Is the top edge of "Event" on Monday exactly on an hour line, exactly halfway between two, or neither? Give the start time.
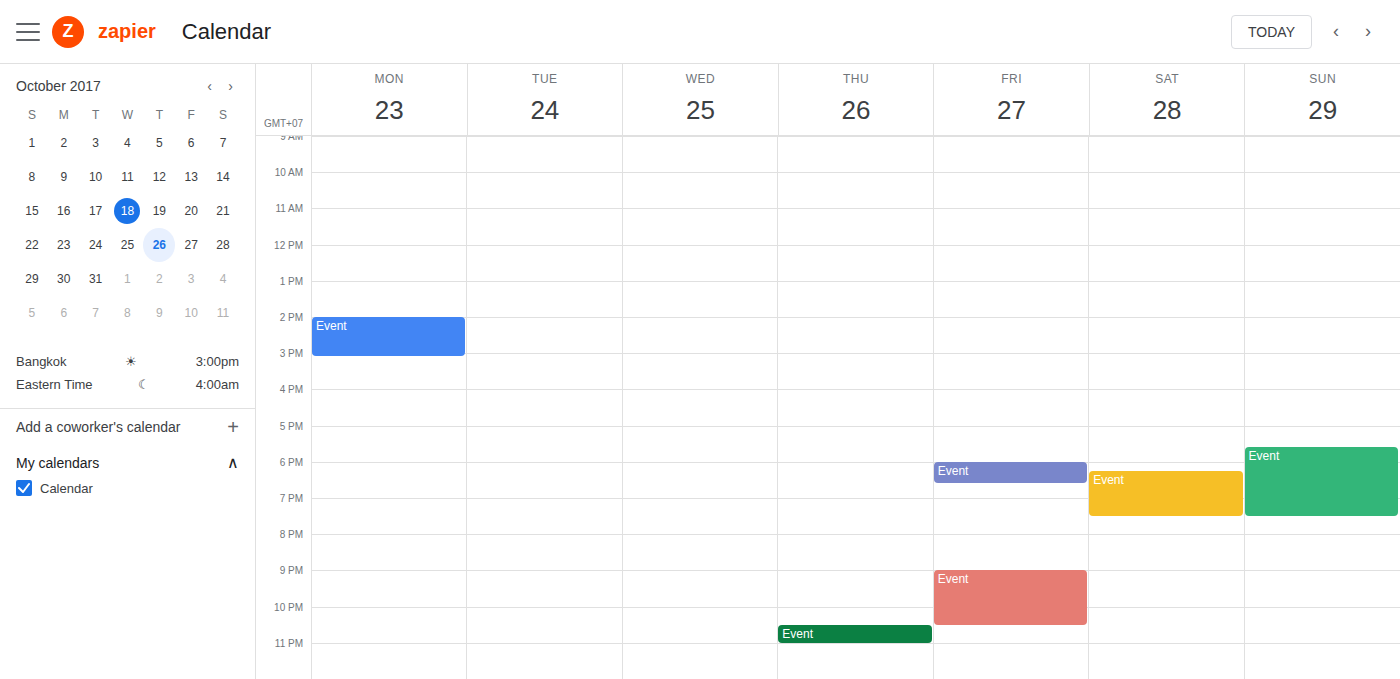
14:00 -- exactly on the 14:00 line.